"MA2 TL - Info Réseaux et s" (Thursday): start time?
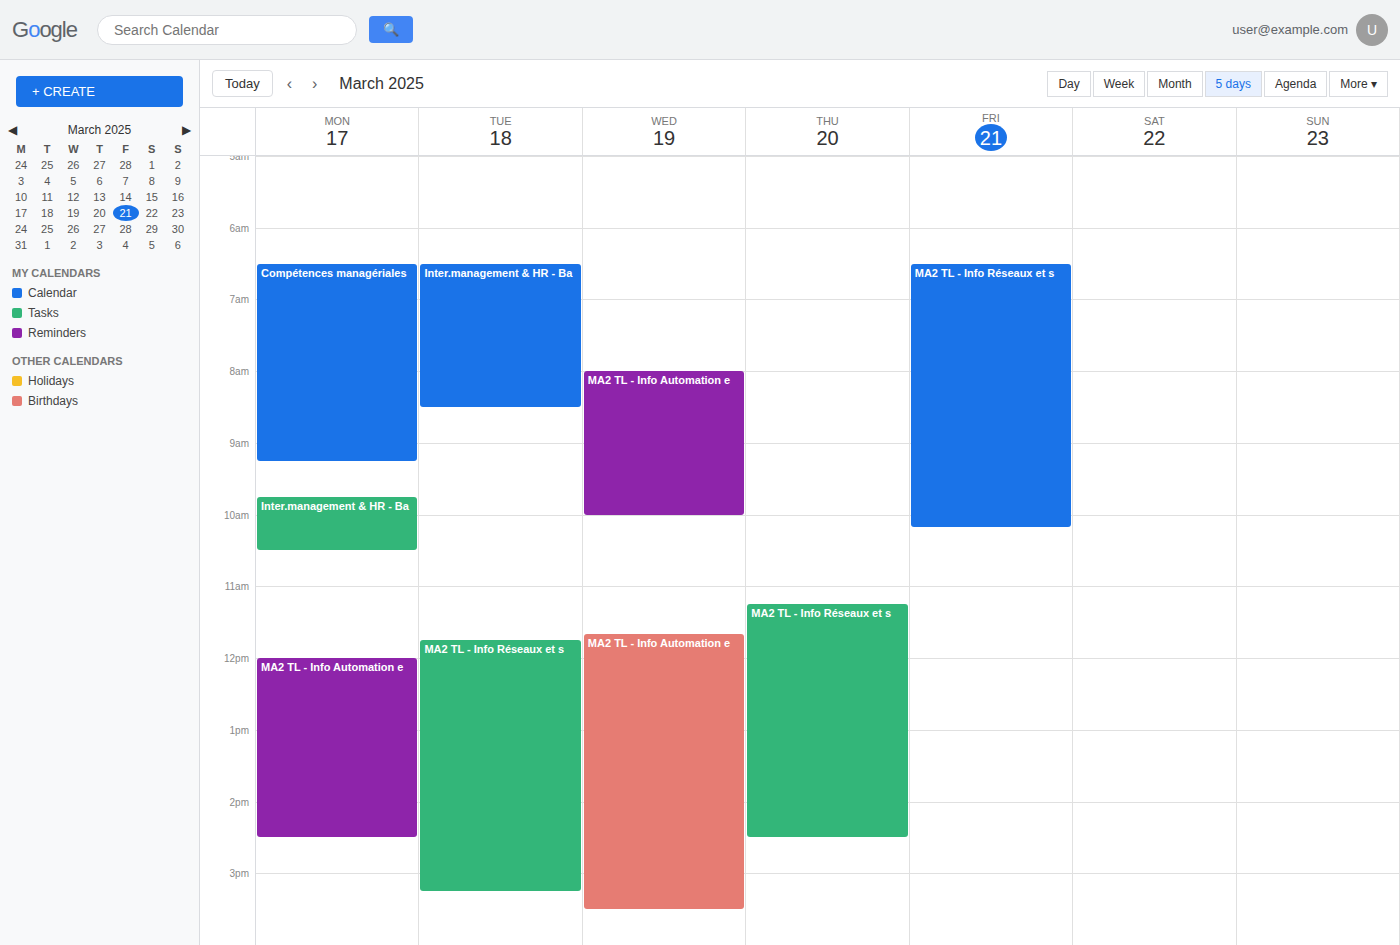
11:15 AM